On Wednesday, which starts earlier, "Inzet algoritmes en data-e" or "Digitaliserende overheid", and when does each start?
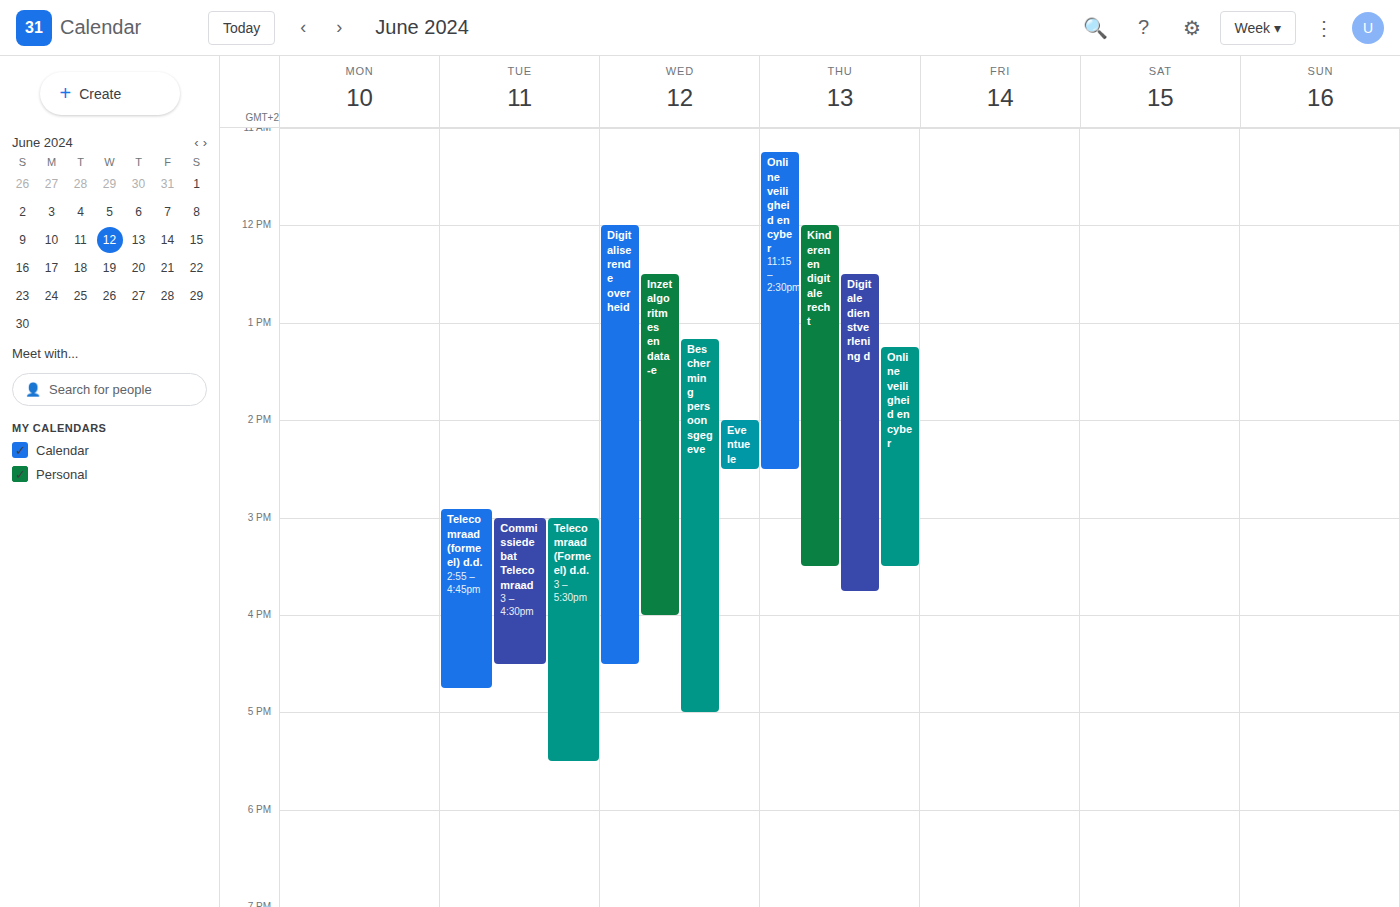
"Digitaliserende overheid" 12:00; "Inzet algoritmes en data-e" 12:30.